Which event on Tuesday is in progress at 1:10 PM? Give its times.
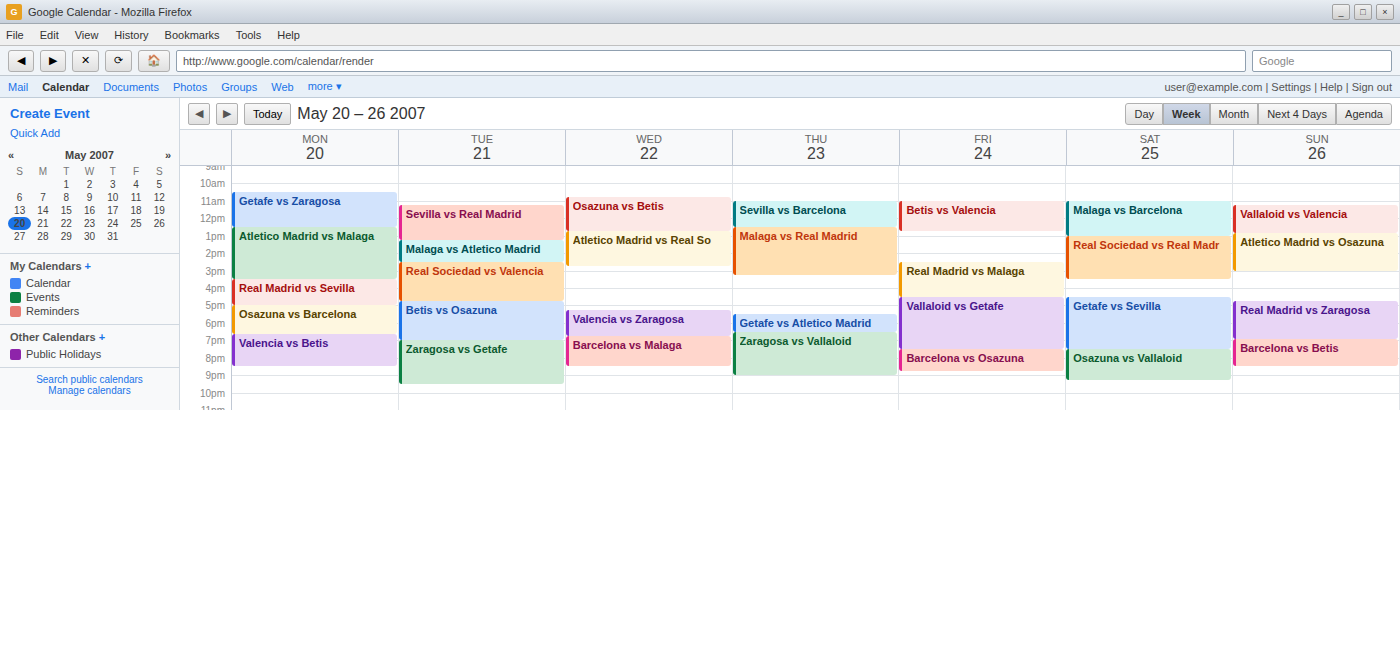
"Sevilla vs Real Madrid", 11:15 AM to 1:15 PM